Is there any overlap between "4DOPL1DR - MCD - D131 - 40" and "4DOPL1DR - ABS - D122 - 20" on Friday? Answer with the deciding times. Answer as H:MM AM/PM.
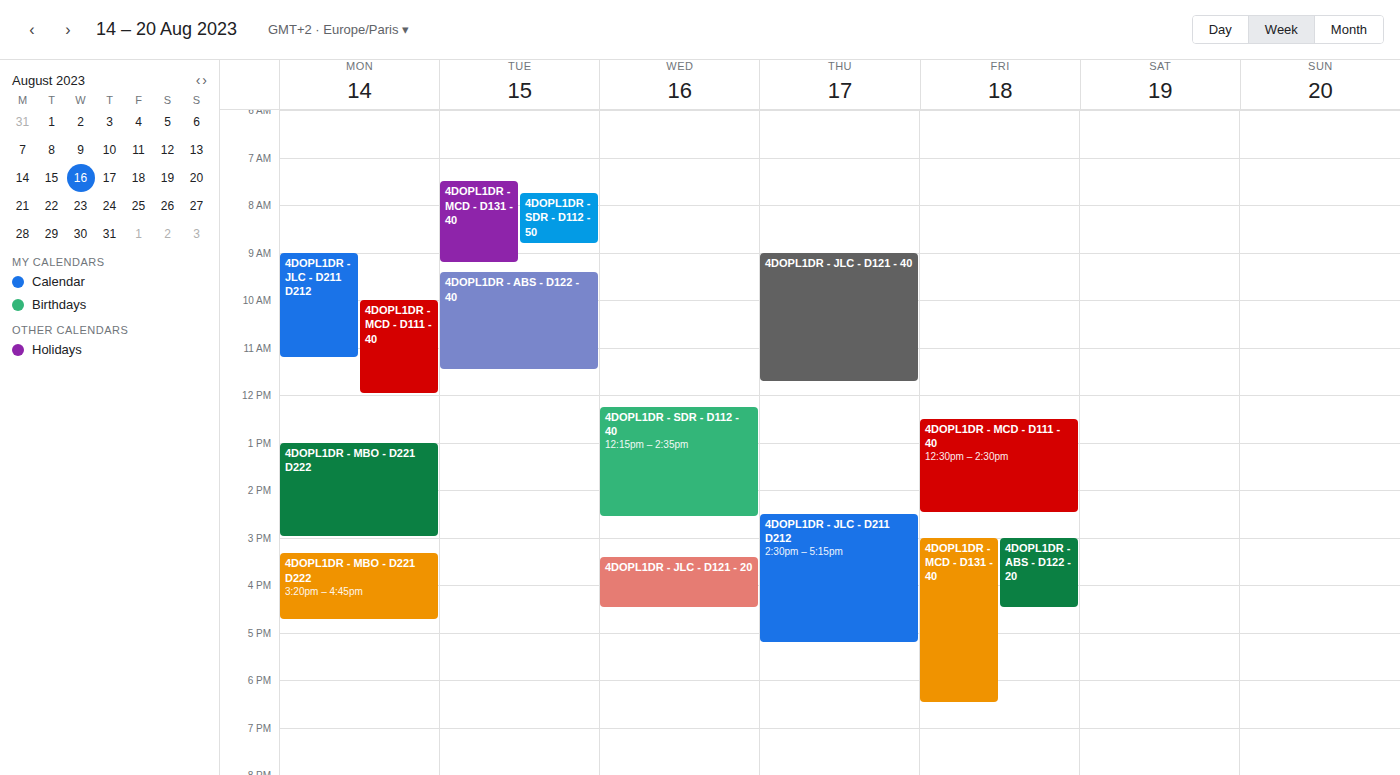
"4DOPL1DR - ABS - D122 - 20" runs 3:00 PM to 4:30 PM, inside "4DOPL1DR - MCD - D131 - 40" -- they overlap.